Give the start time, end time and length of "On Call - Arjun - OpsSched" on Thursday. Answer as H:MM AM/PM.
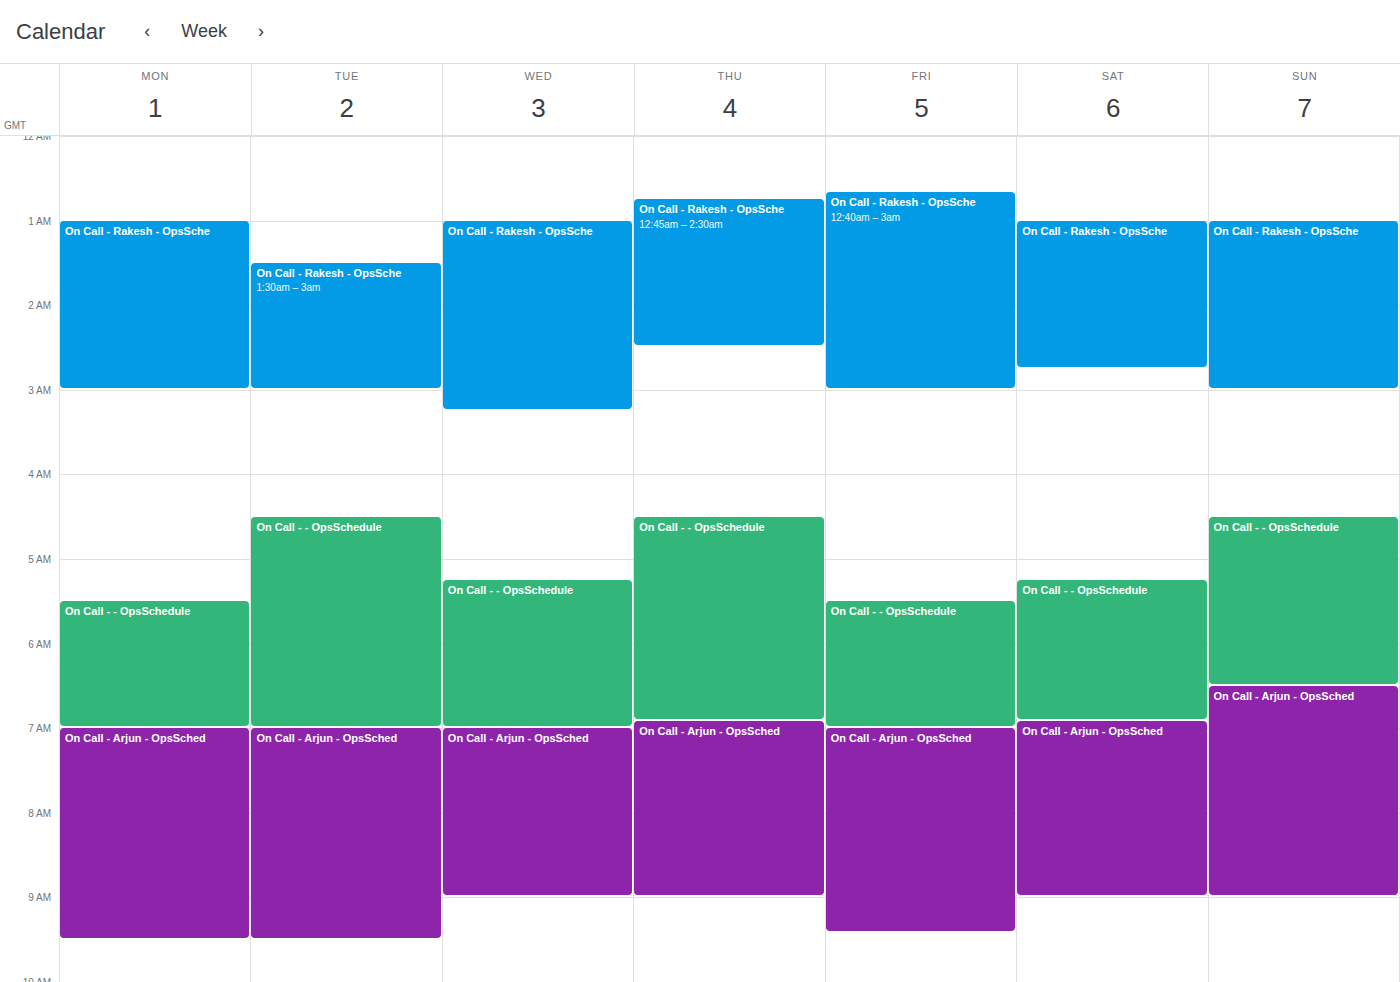
6:55 AM to 9:00 AM, 2 hours 5 minutes